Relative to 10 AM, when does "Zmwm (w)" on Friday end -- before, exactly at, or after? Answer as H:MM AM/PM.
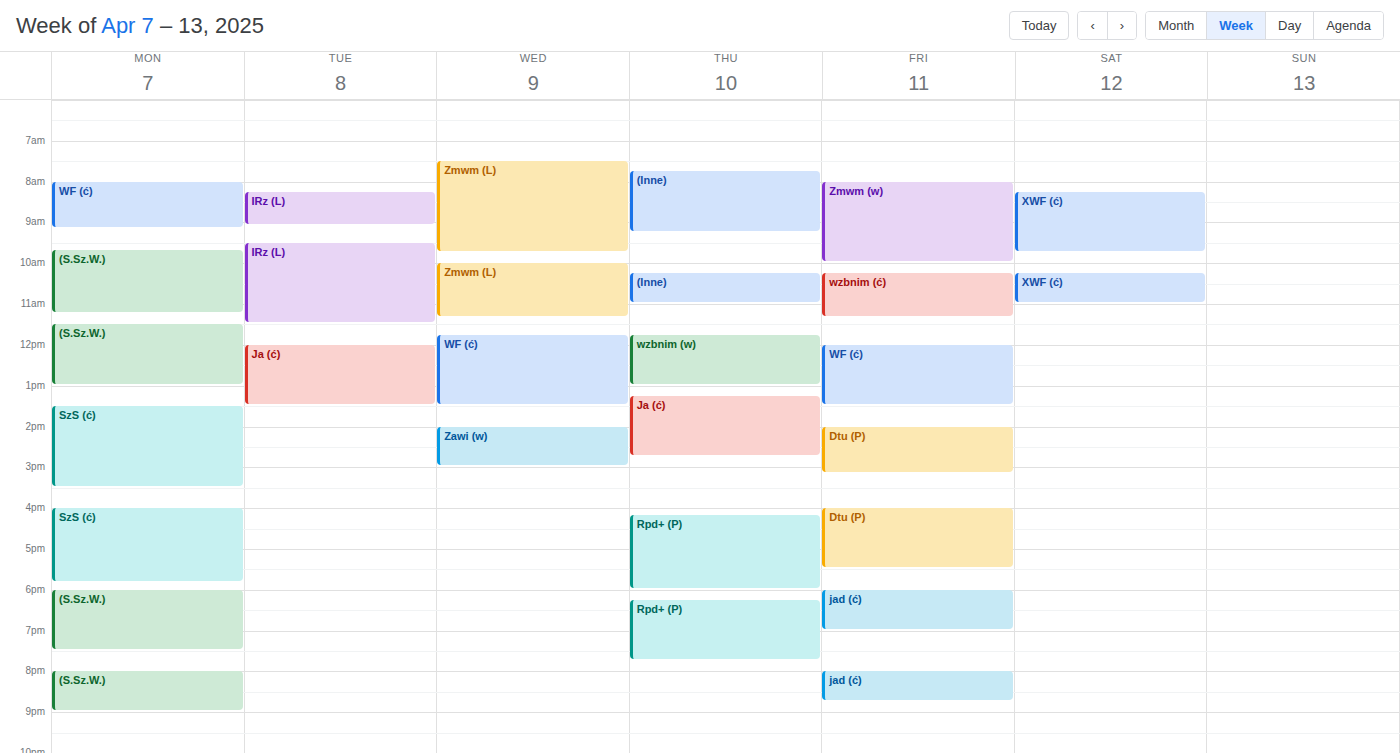
10:00 AM -- exactly at 10 AM, on the 10 AM line.